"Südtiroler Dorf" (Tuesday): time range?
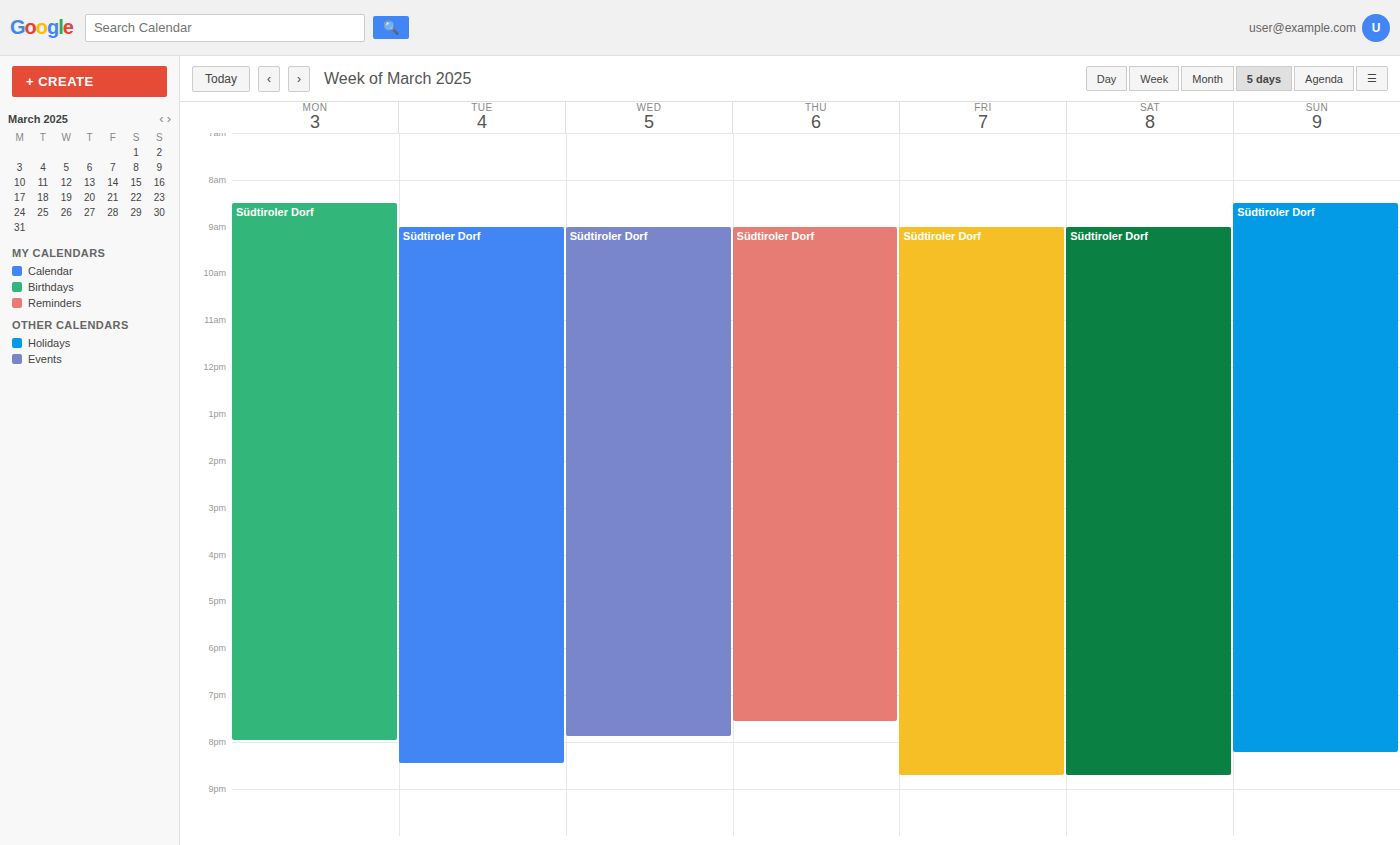
9:00 AM to 8:30 PM